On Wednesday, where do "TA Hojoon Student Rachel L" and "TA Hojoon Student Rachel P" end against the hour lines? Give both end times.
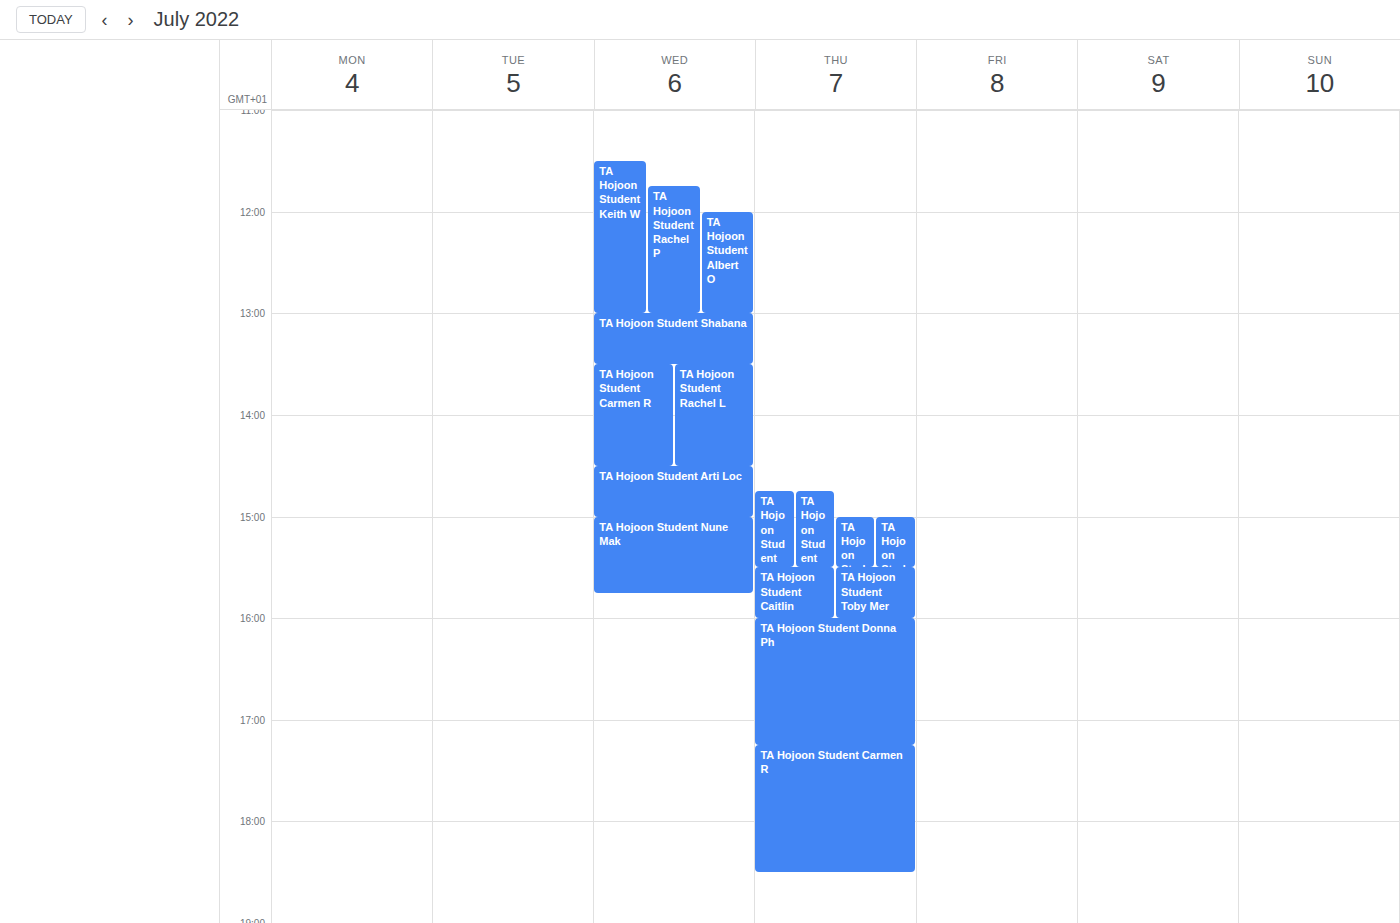
"TA Hojoon Student Rachel L": 2:30 PM, halfway between the 2 PM and 3 PM lines. "TA Hojoon Student Rachel P": 1:00 PM, exactly on the 1 PM line.